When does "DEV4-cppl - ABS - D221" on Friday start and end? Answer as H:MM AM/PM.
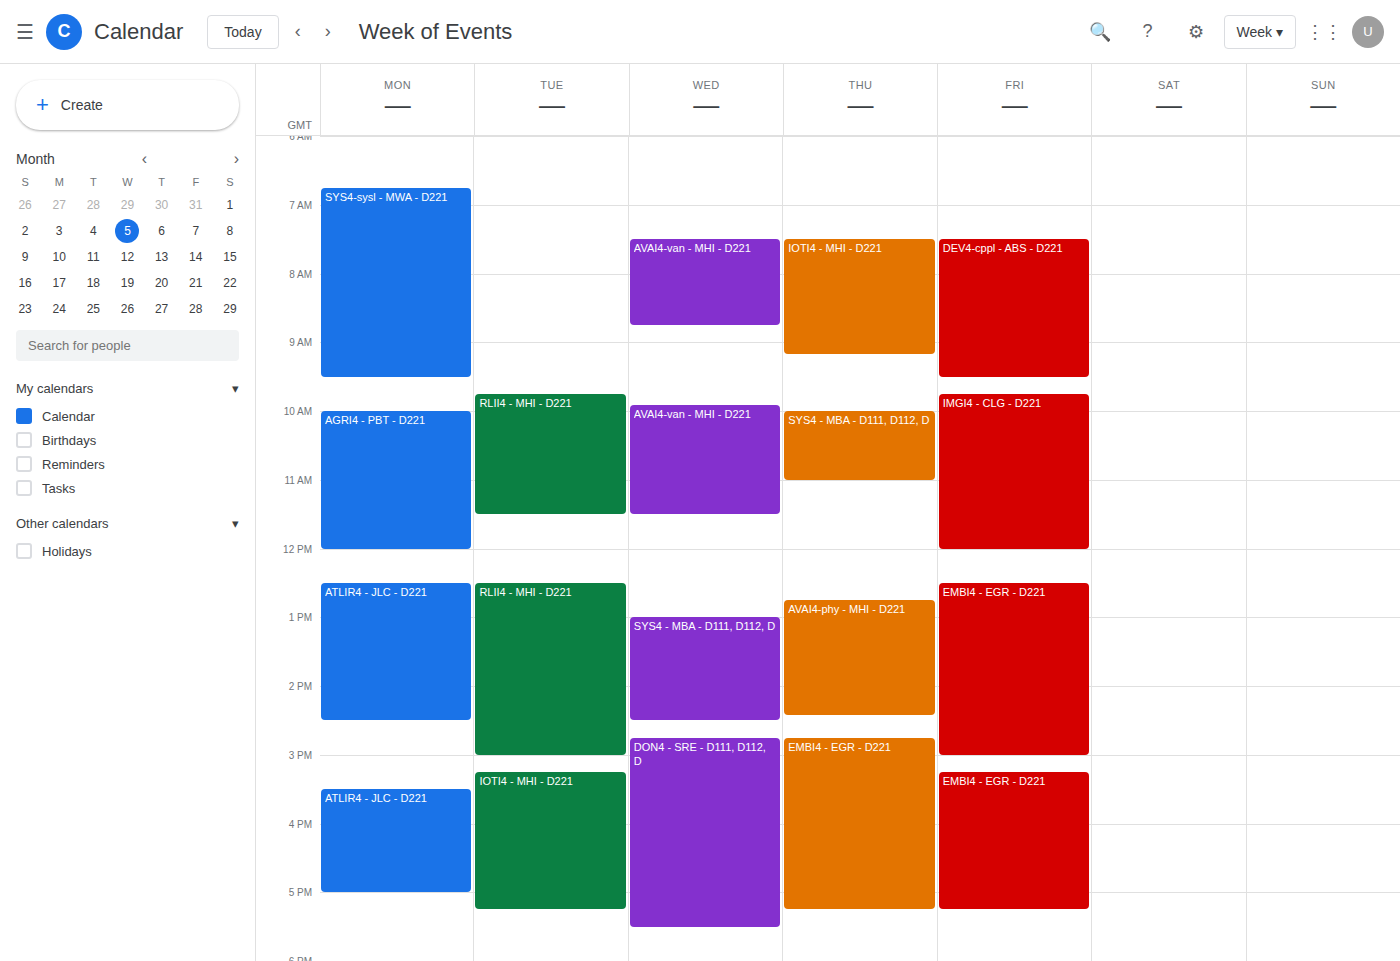
7:30 AM to 9:30 AM